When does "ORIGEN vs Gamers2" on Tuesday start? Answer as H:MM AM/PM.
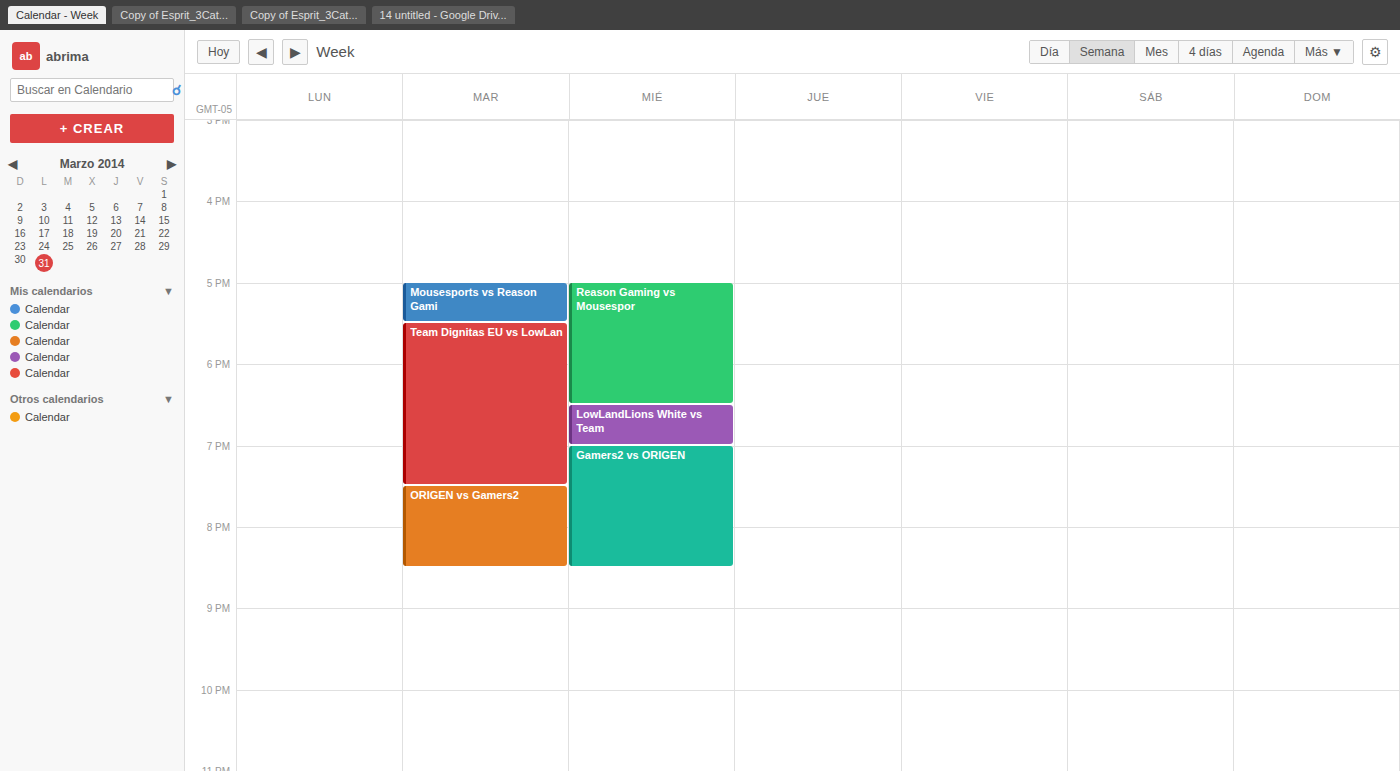
7:30 PM